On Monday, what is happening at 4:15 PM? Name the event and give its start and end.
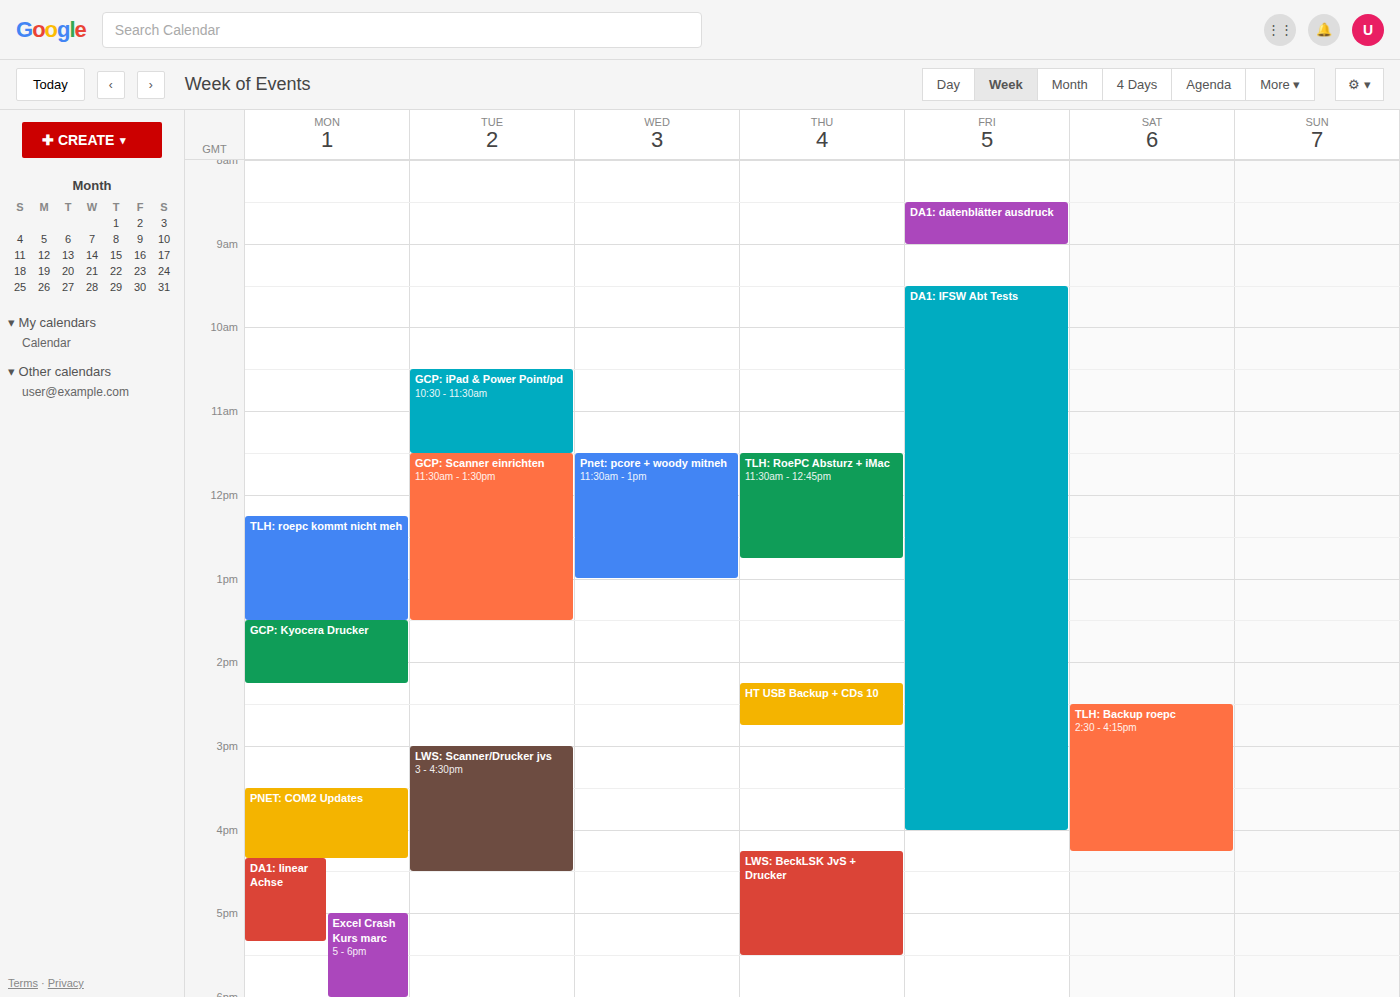
"PNET: COM2 Updates", 3:30 PM to 4:20 PM